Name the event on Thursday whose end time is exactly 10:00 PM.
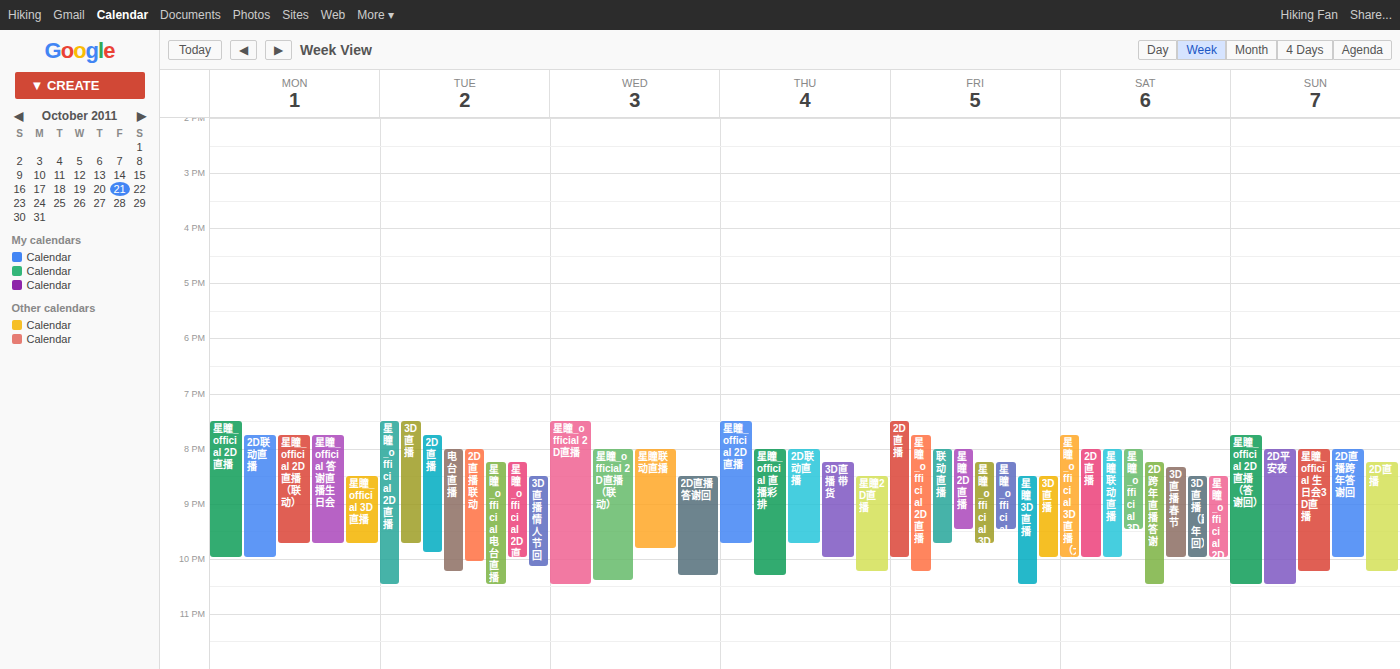
"3D直播 带货"